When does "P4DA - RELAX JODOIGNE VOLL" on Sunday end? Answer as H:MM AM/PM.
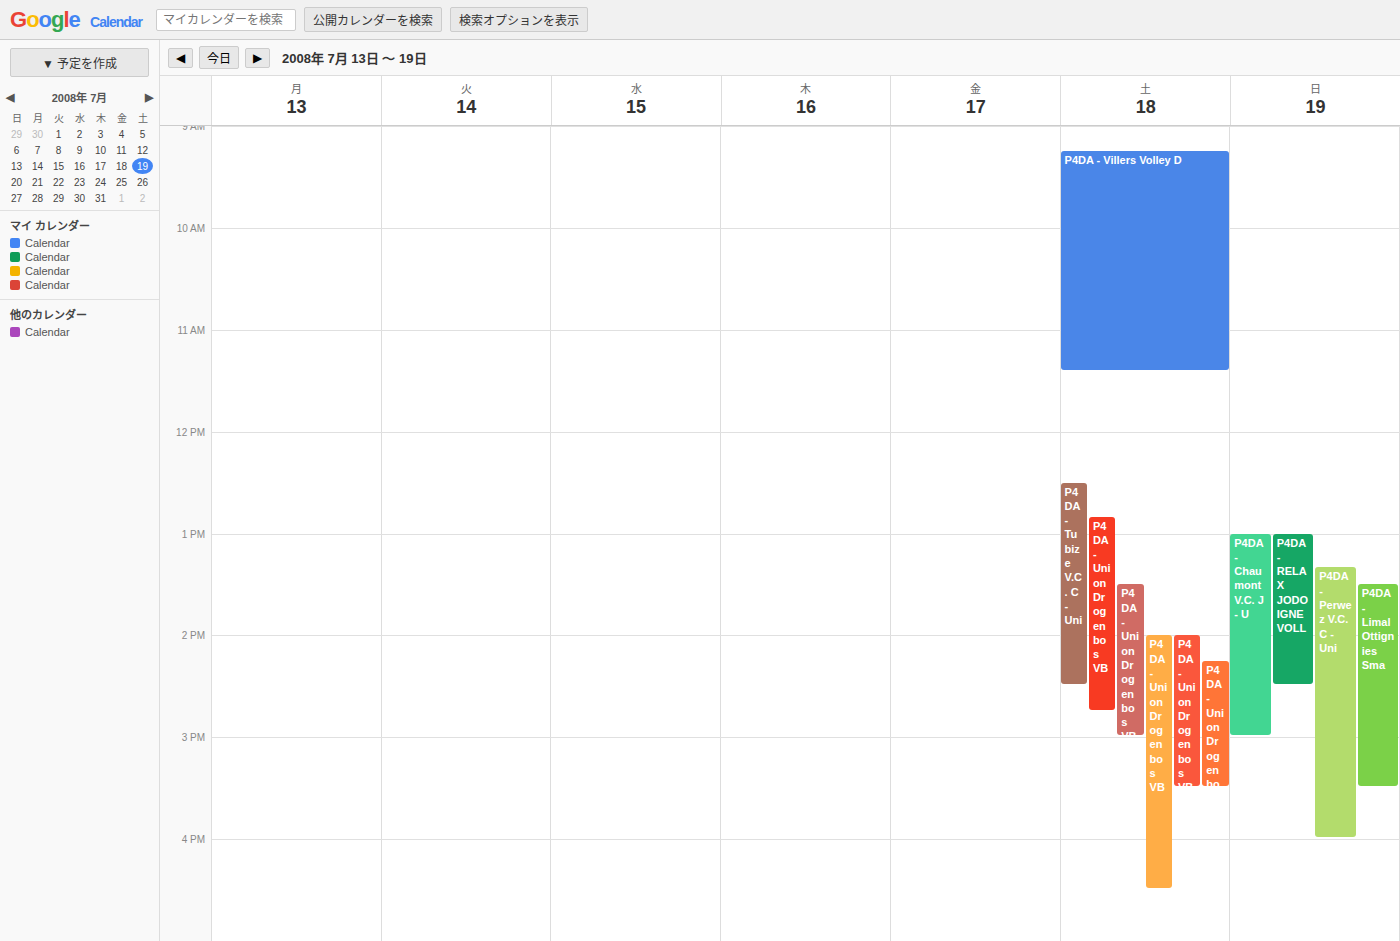
2:30 PM